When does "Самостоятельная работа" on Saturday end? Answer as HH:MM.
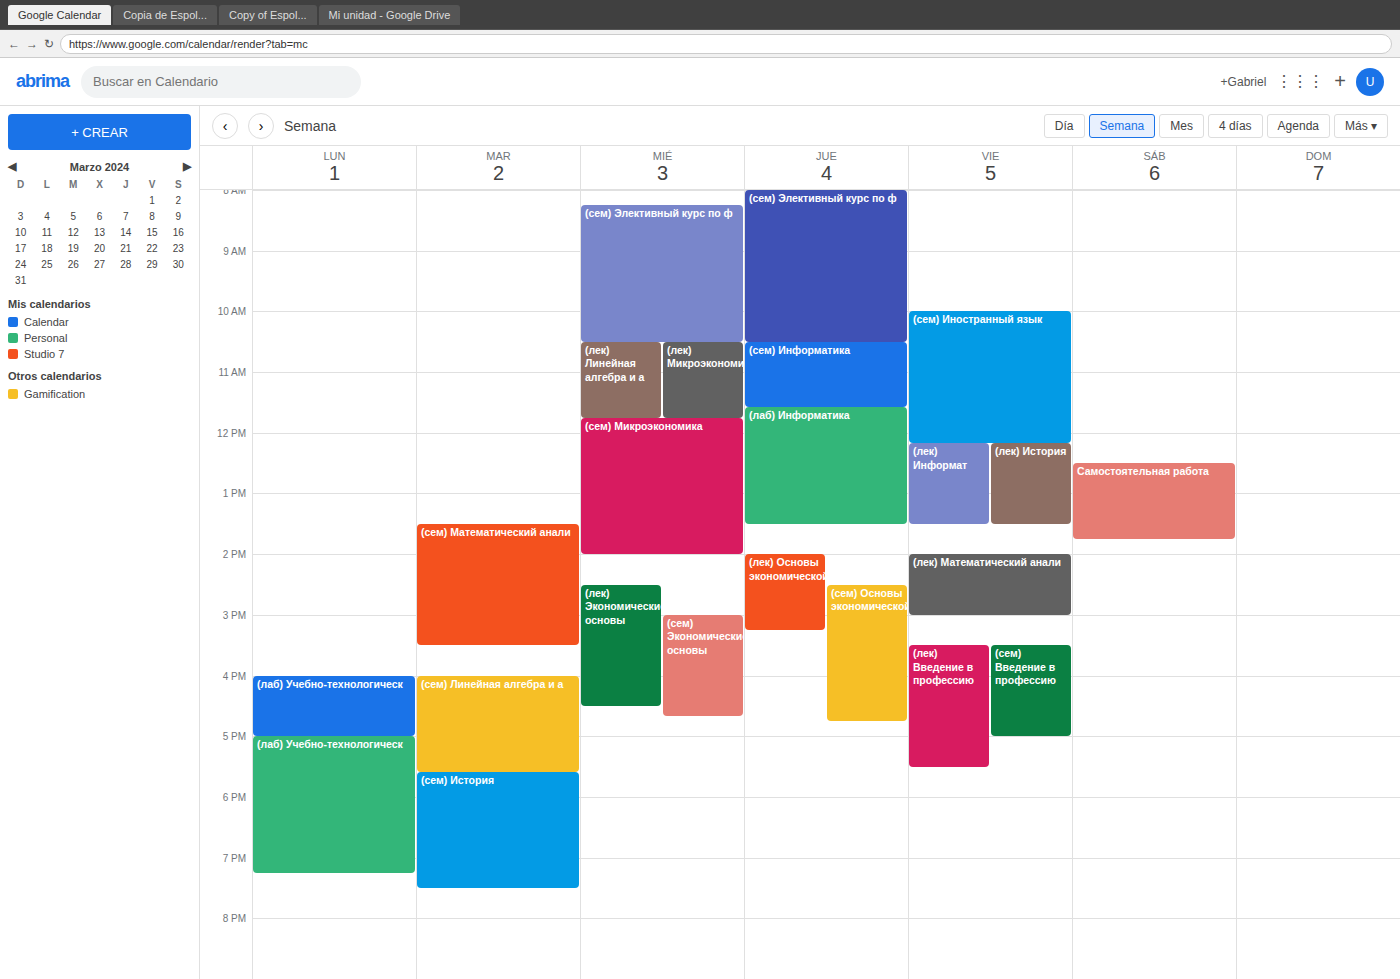
13:45